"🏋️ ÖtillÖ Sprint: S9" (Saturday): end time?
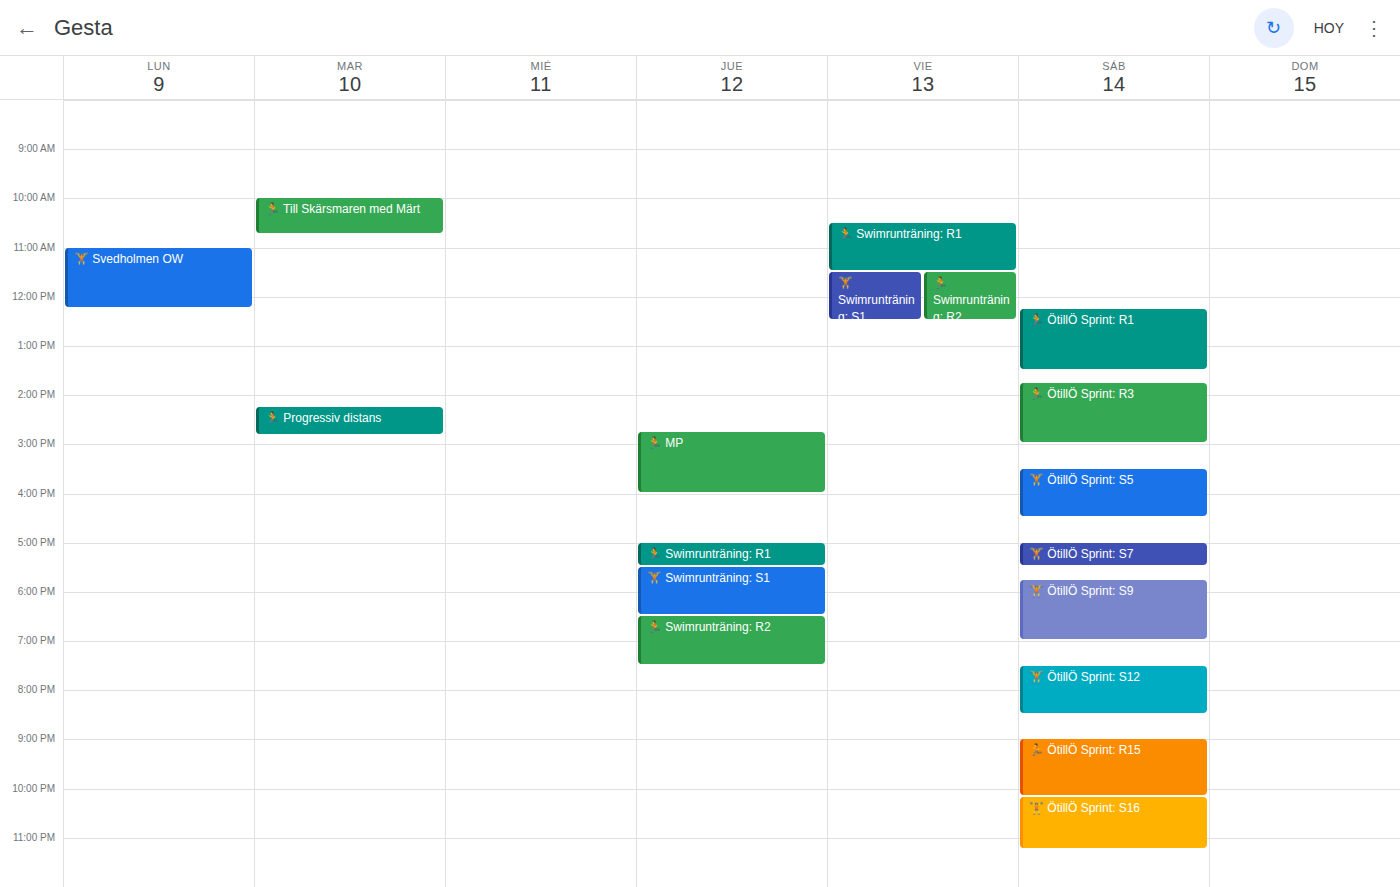
7:00 PM